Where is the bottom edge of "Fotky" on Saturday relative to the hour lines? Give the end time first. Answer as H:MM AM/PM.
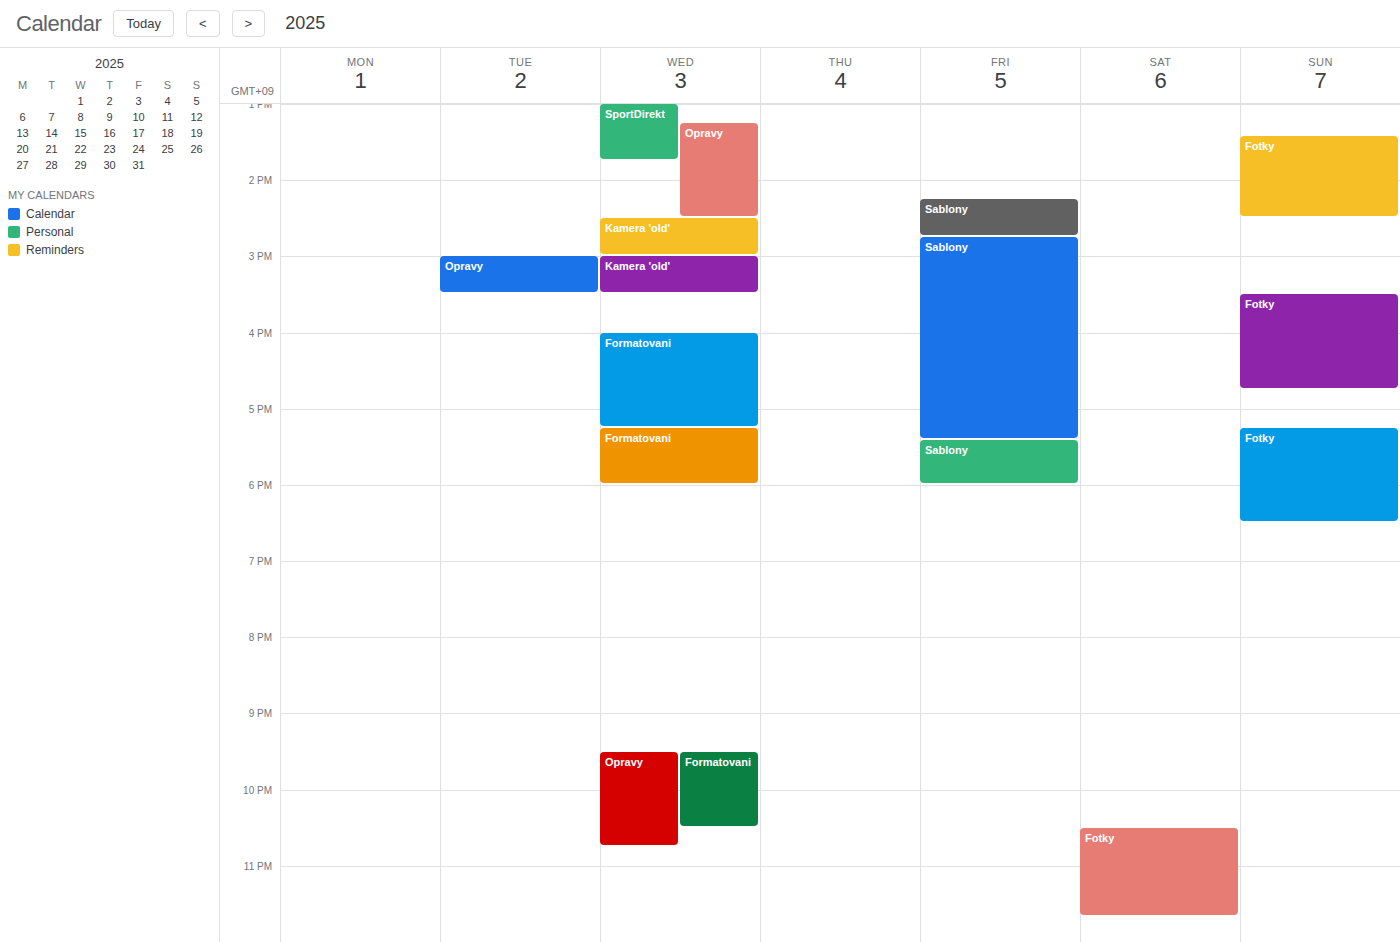
11:40 PM -- neither: 40 minutes below the 11 PM line and 20 minutes above the 12 AM line.